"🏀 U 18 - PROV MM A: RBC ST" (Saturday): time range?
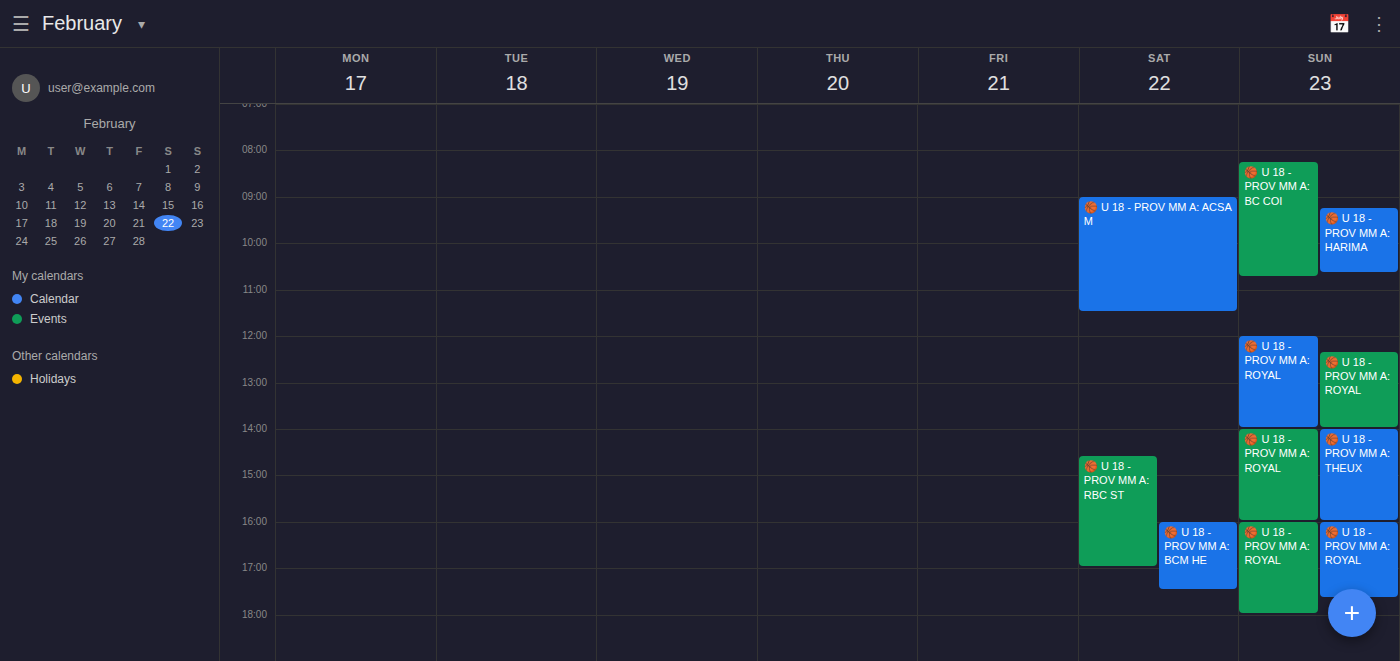
2:35 PM to 5:00 PM